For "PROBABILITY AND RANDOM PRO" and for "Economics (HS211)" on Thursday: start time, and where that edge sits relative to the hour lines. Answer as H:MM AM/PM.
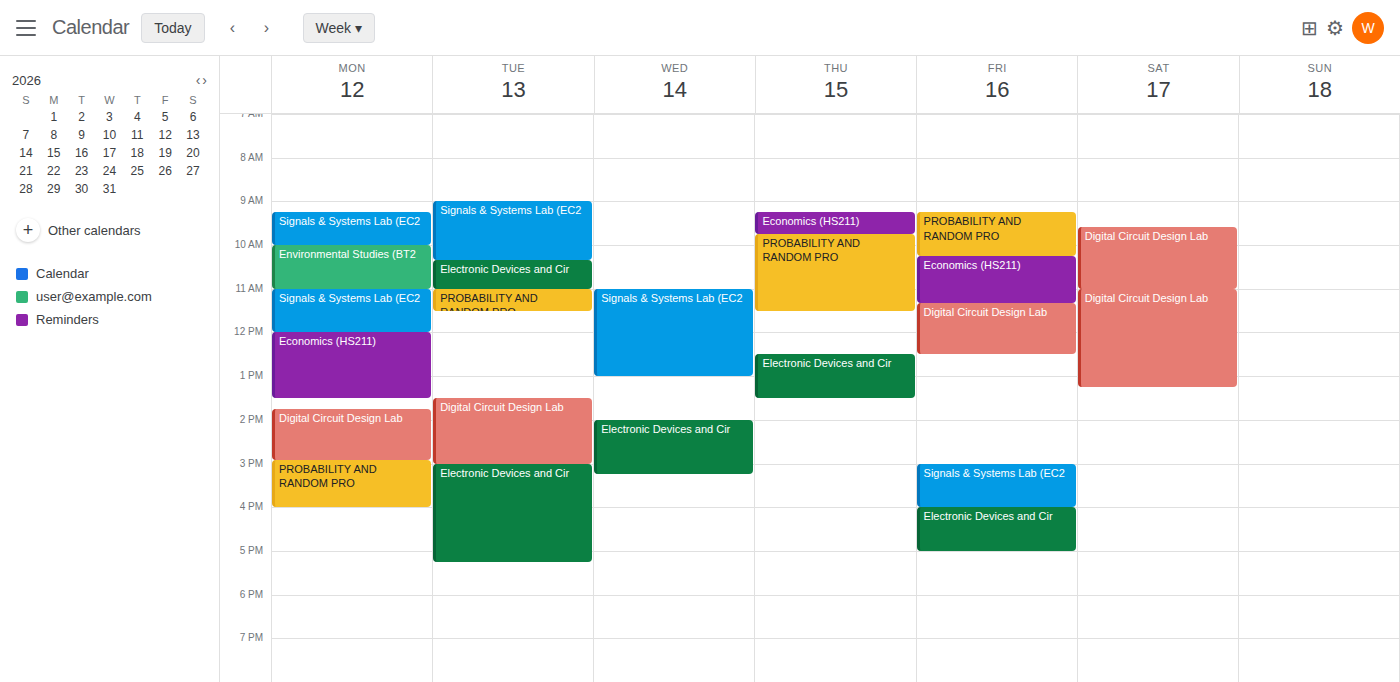
"PROBABILITY AND RANDOM PRO": 9:45 AM, neither: three quarters of the way from the 9 AM line to the 10 AM line. "Economics (HS211)": 9:15 AM, neither: a quarter of the way from the 9 AM line to the 10 AM line.